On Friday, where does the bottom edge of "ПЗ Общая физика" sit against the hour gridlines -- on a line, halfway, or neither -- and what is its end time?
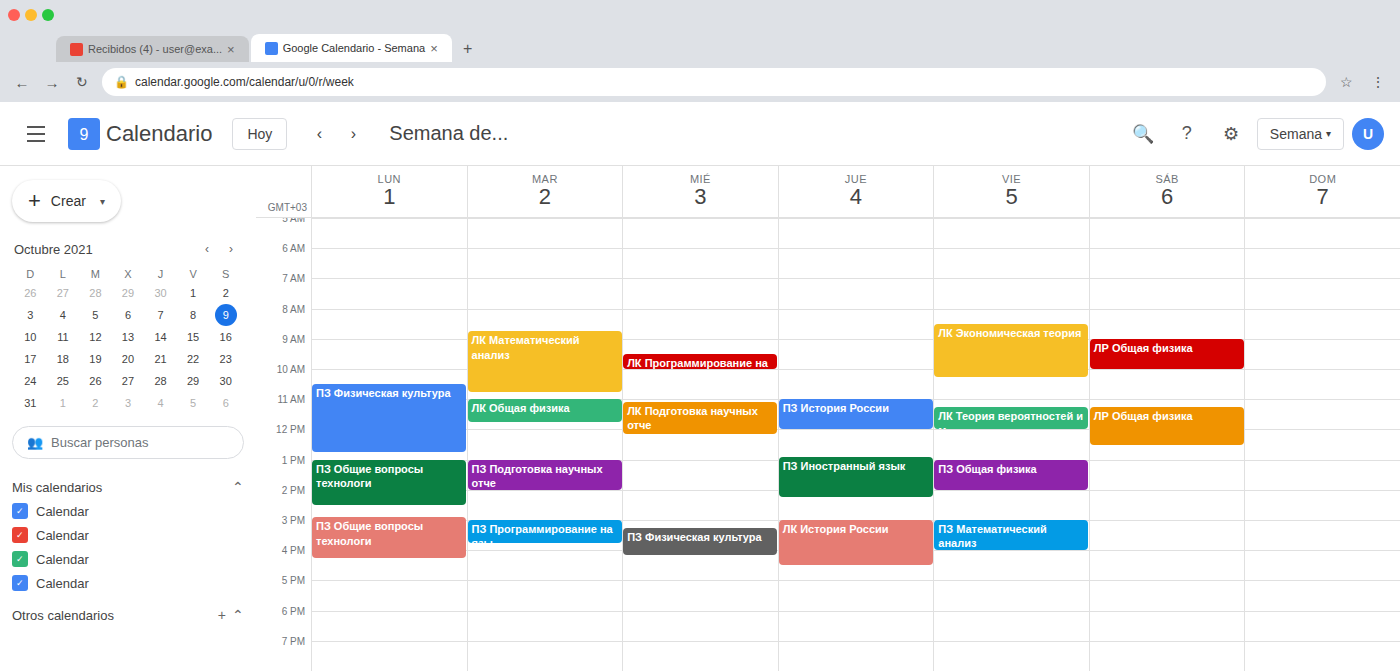
14:00 -- exactly on the 14:00 line.